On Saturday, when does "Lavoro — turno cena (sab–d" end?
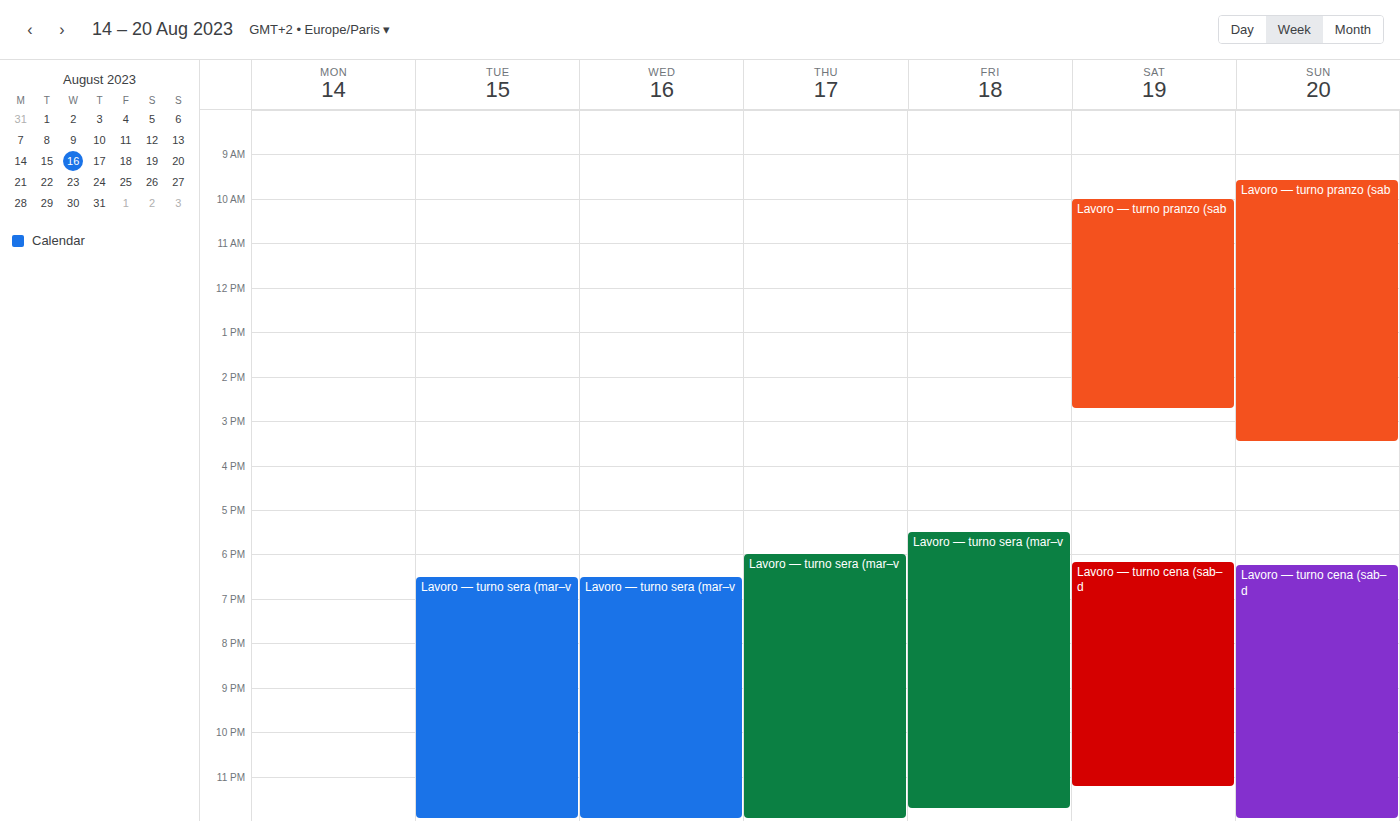
11:15 PM